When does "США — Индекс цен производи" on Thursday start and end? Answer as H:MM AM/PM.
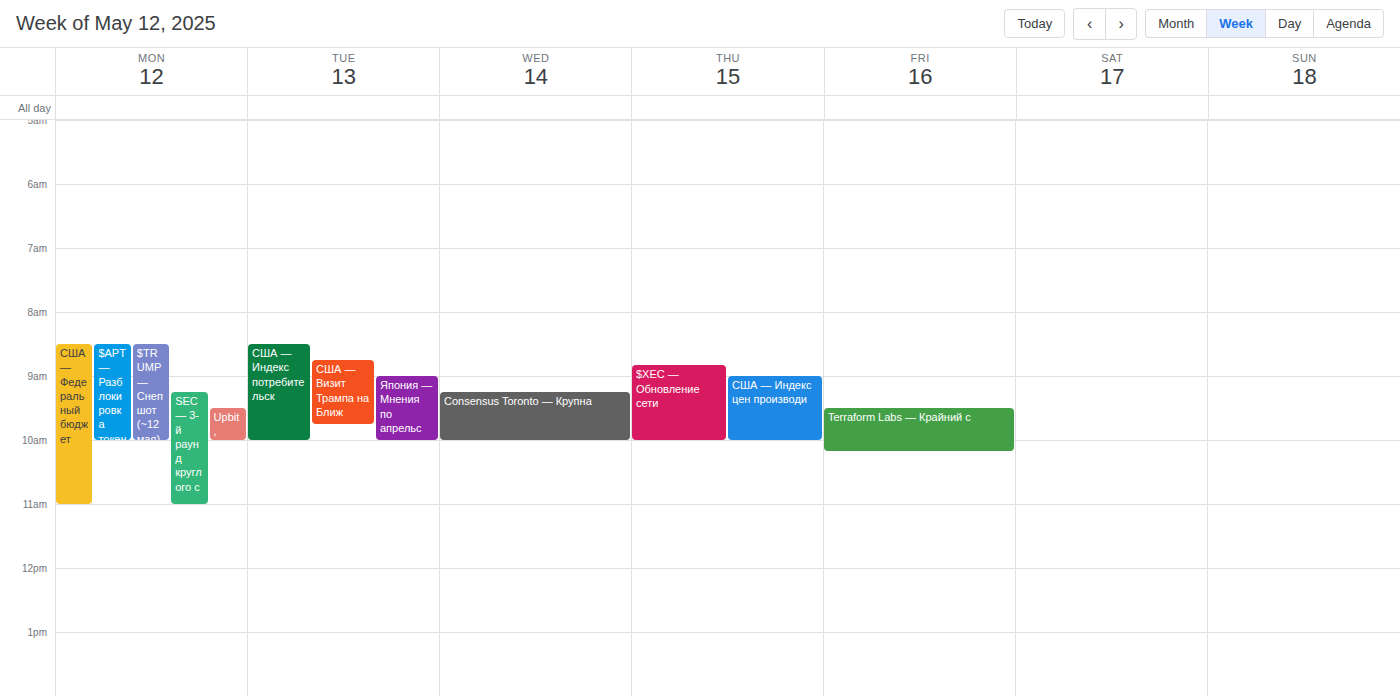
9:00 AM to 10:00 AM